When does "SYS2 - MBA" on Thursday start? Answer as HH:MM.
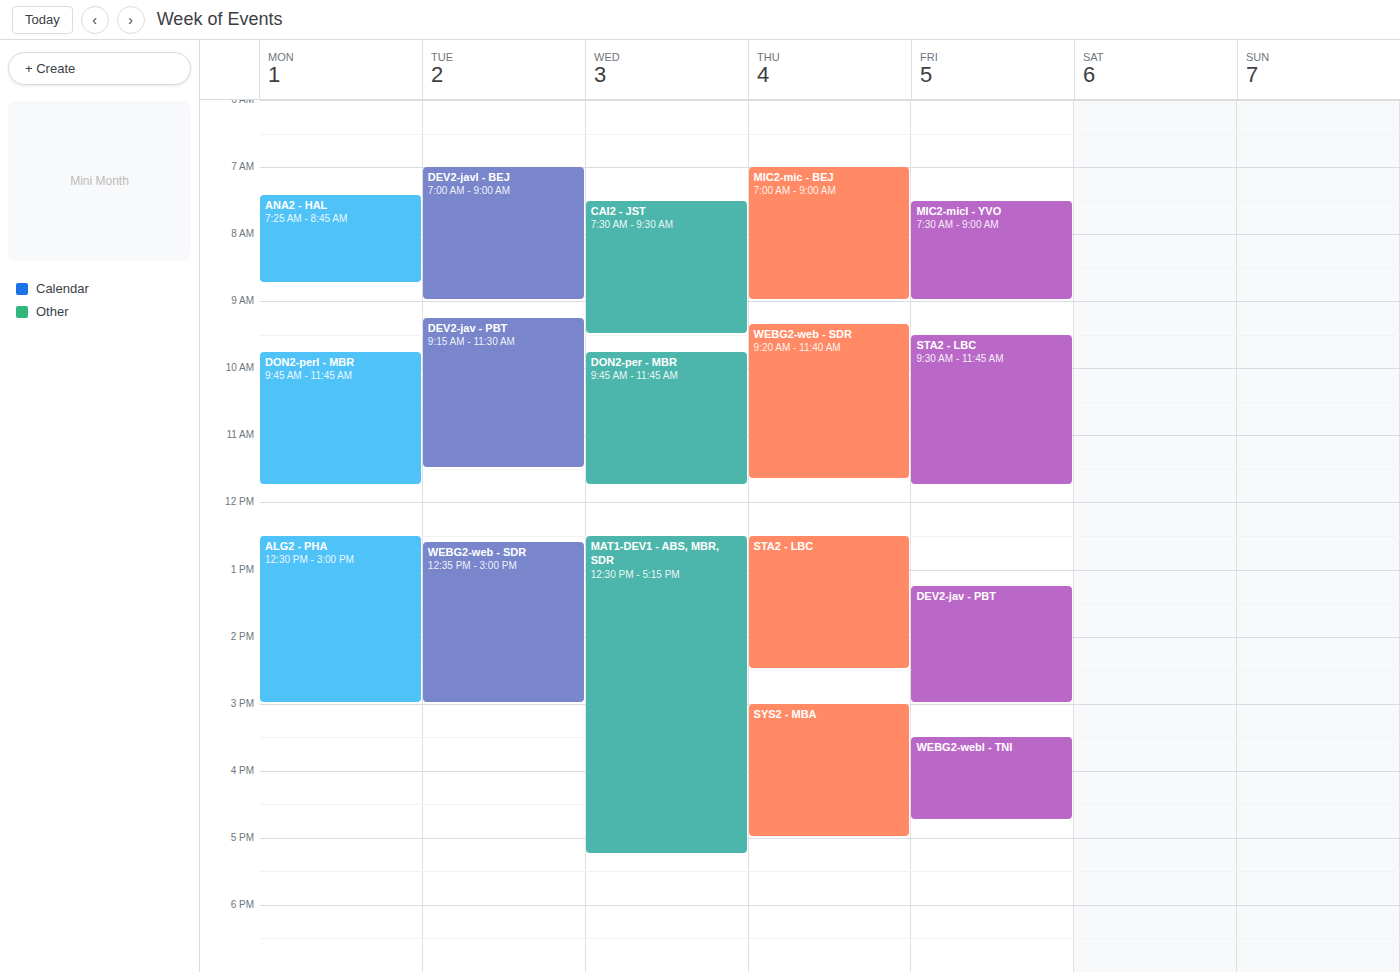
15:00